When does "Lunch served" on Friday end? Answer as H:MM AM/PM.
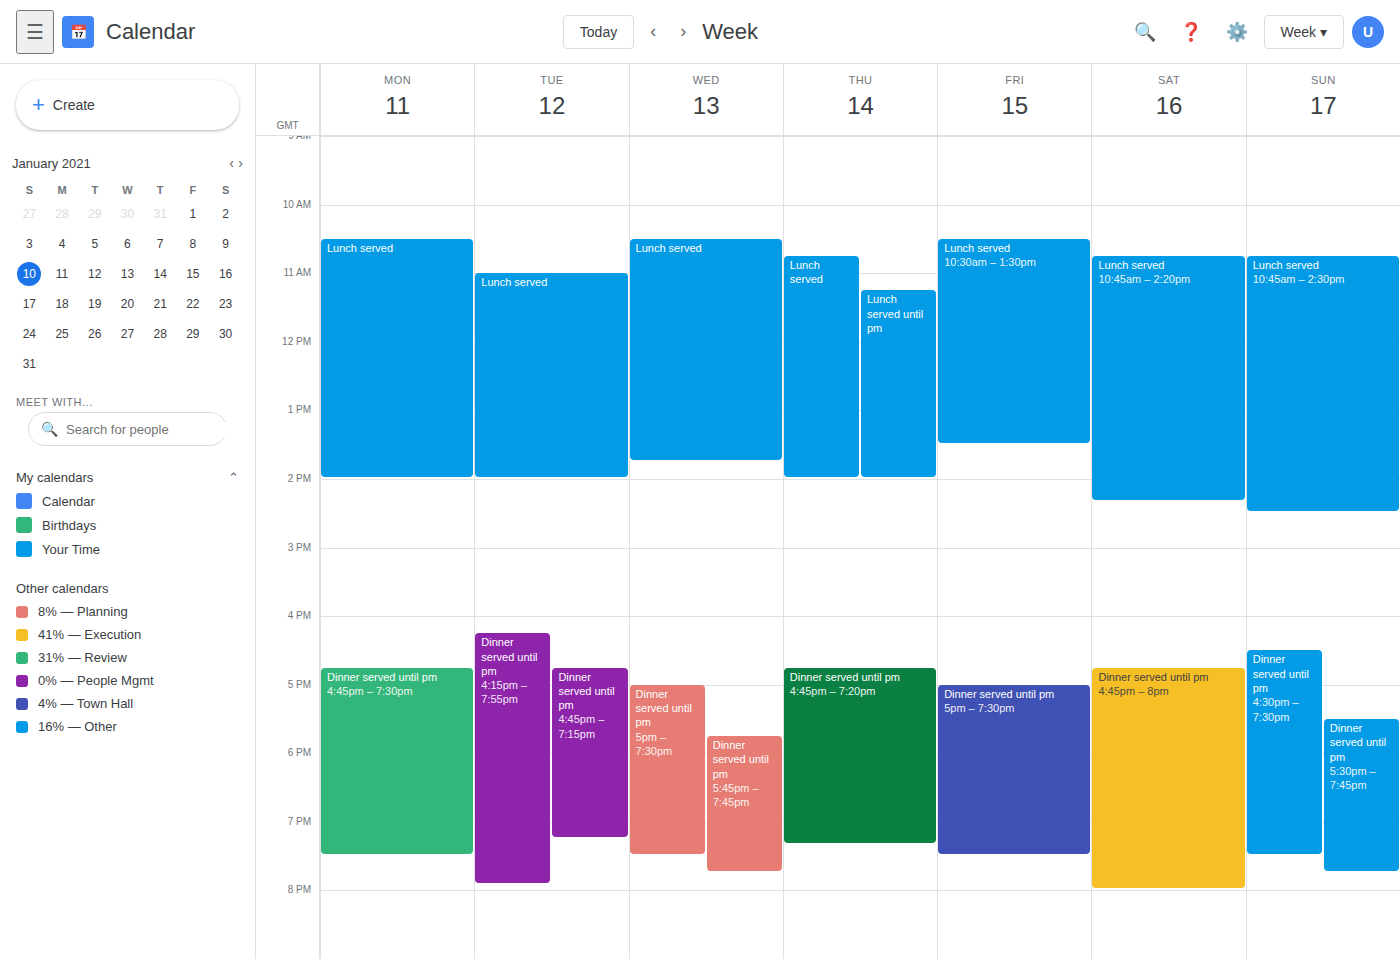
1:30 PM